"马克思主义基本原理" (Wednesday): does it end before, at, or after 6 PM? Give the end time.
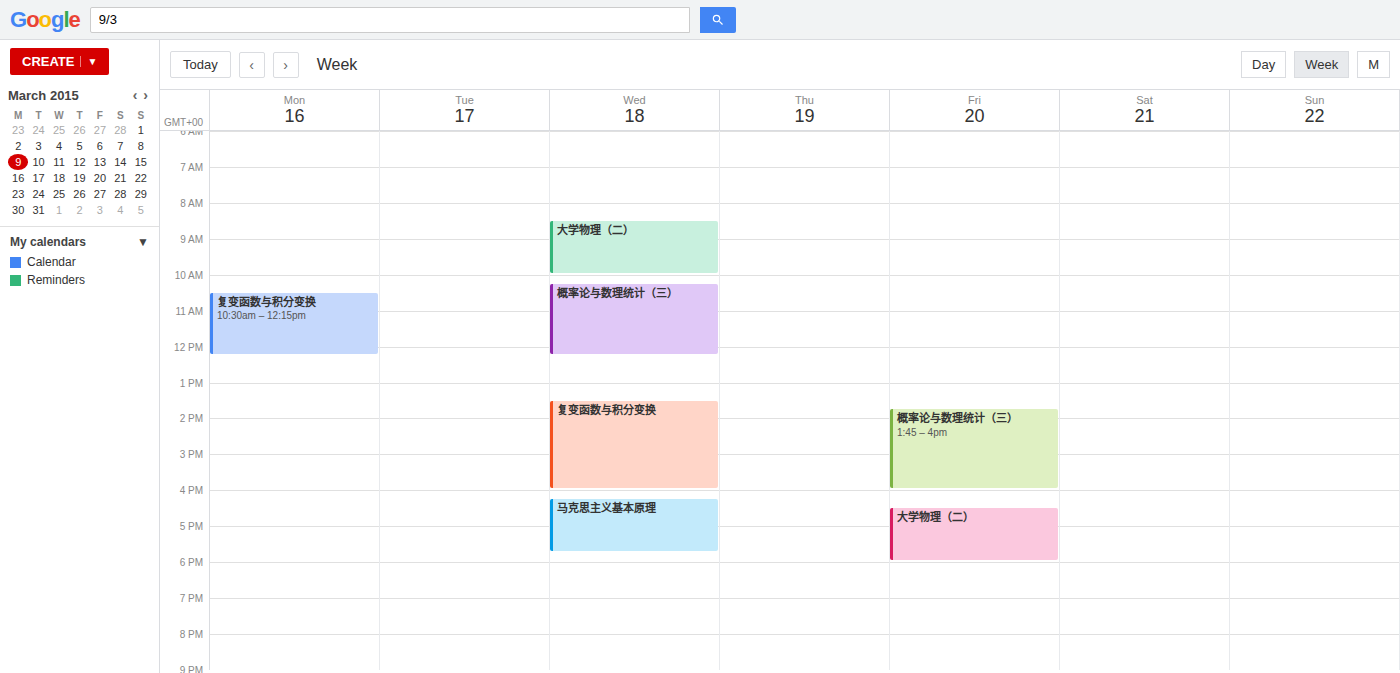
5:45 PM -- before 6 PM, 15 minutes above the 6 PM line.